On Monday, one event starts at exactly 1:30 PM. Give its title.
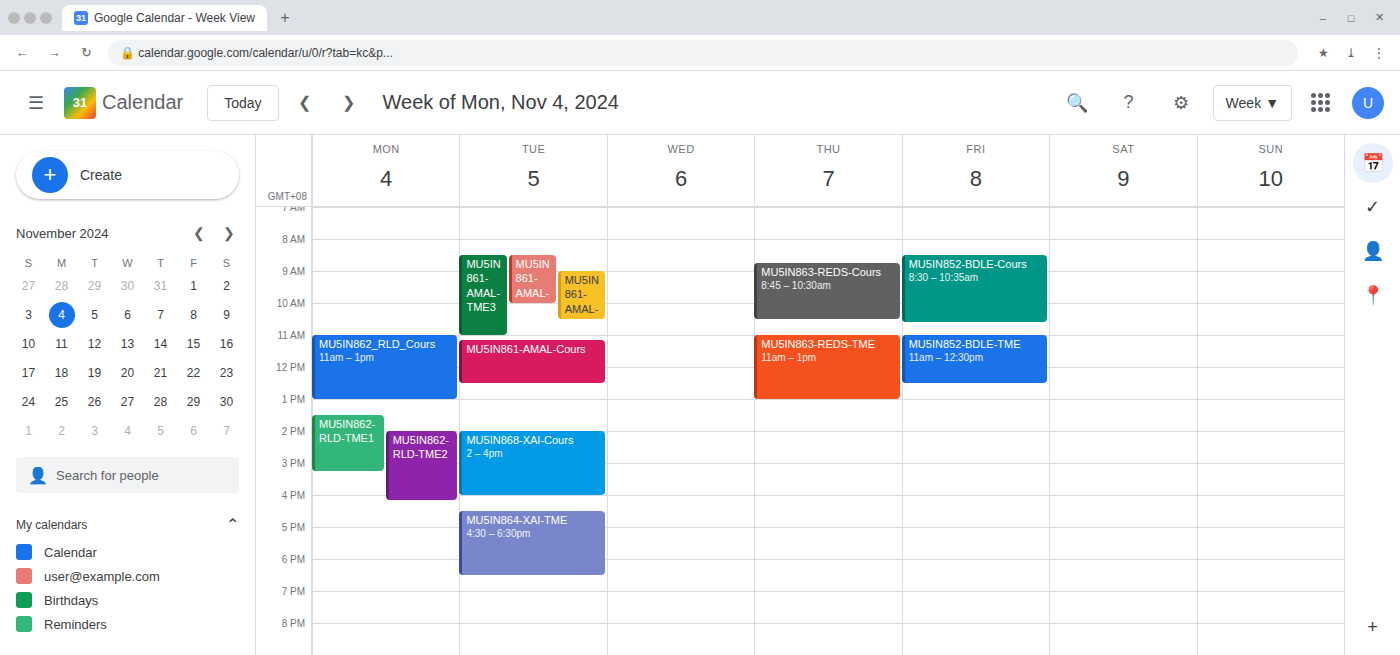
"MU5IN862-RLD-TME1"